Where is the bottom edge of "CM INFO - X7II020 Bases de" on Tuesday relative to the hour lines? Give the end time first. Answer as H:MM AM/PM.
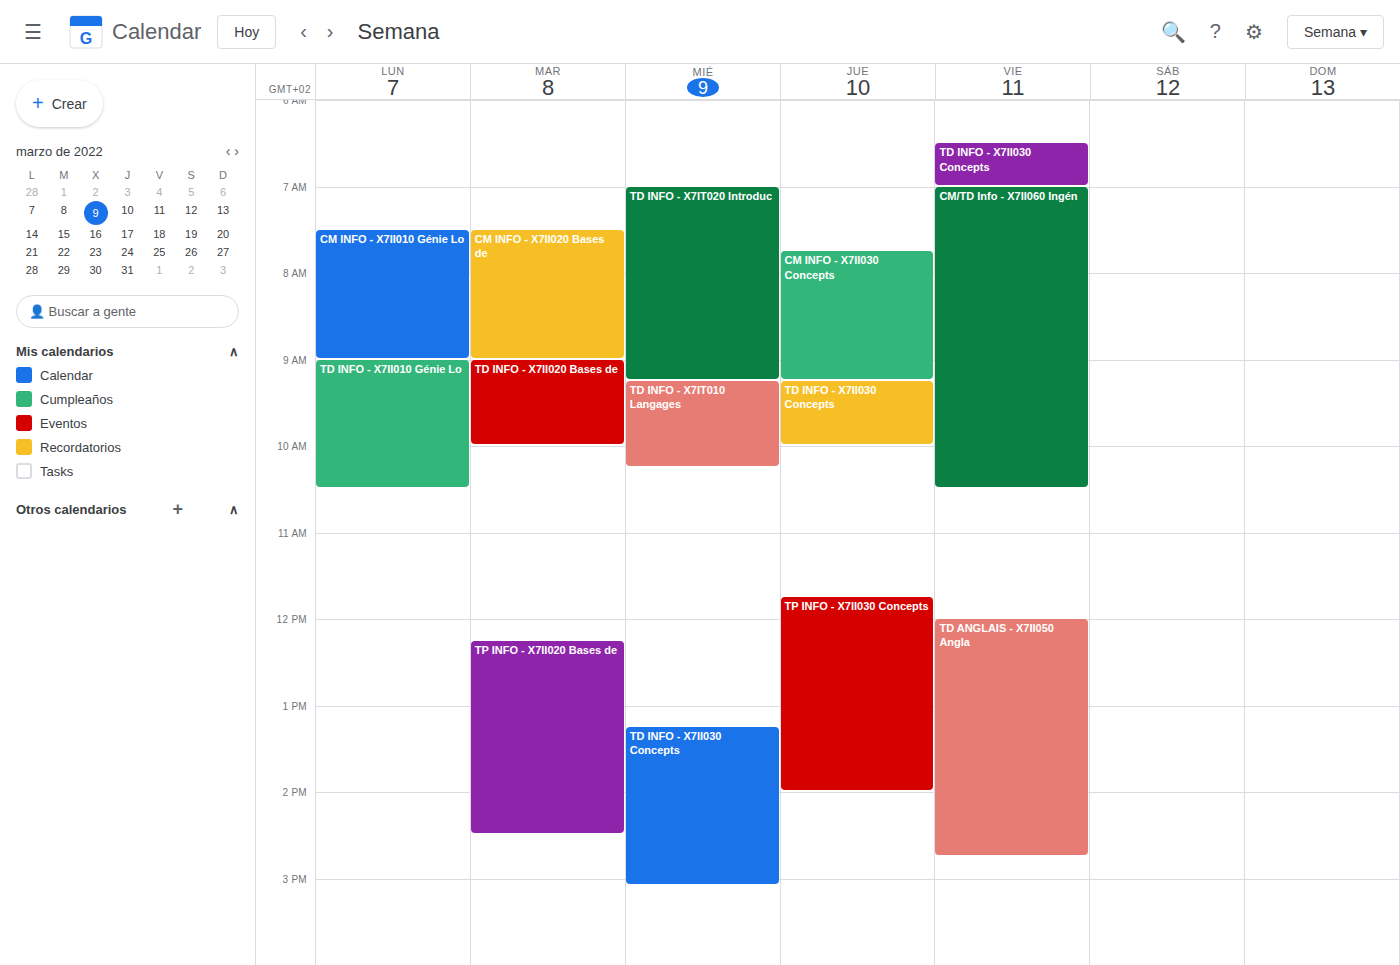
9:00 AM -- exactly on the 9 AM line.